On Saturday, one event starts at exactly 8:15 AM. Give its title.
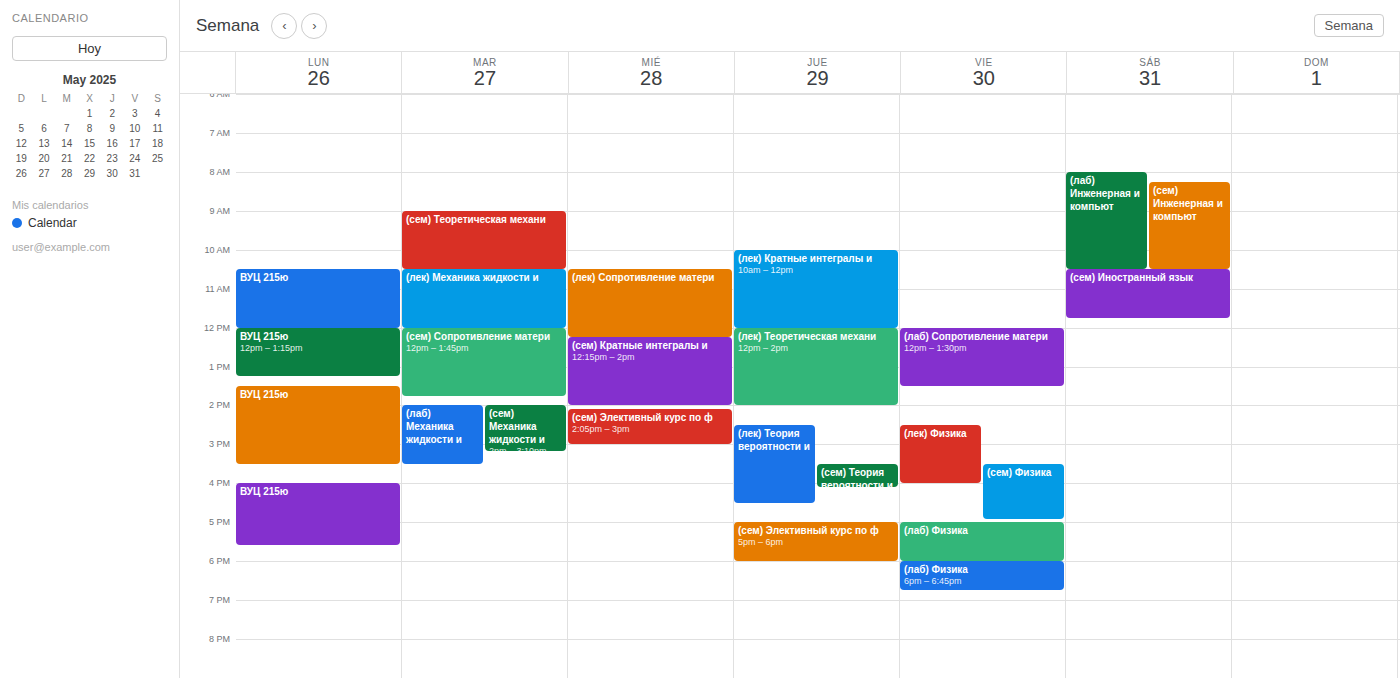
"(сем) Инженерная и компьют"